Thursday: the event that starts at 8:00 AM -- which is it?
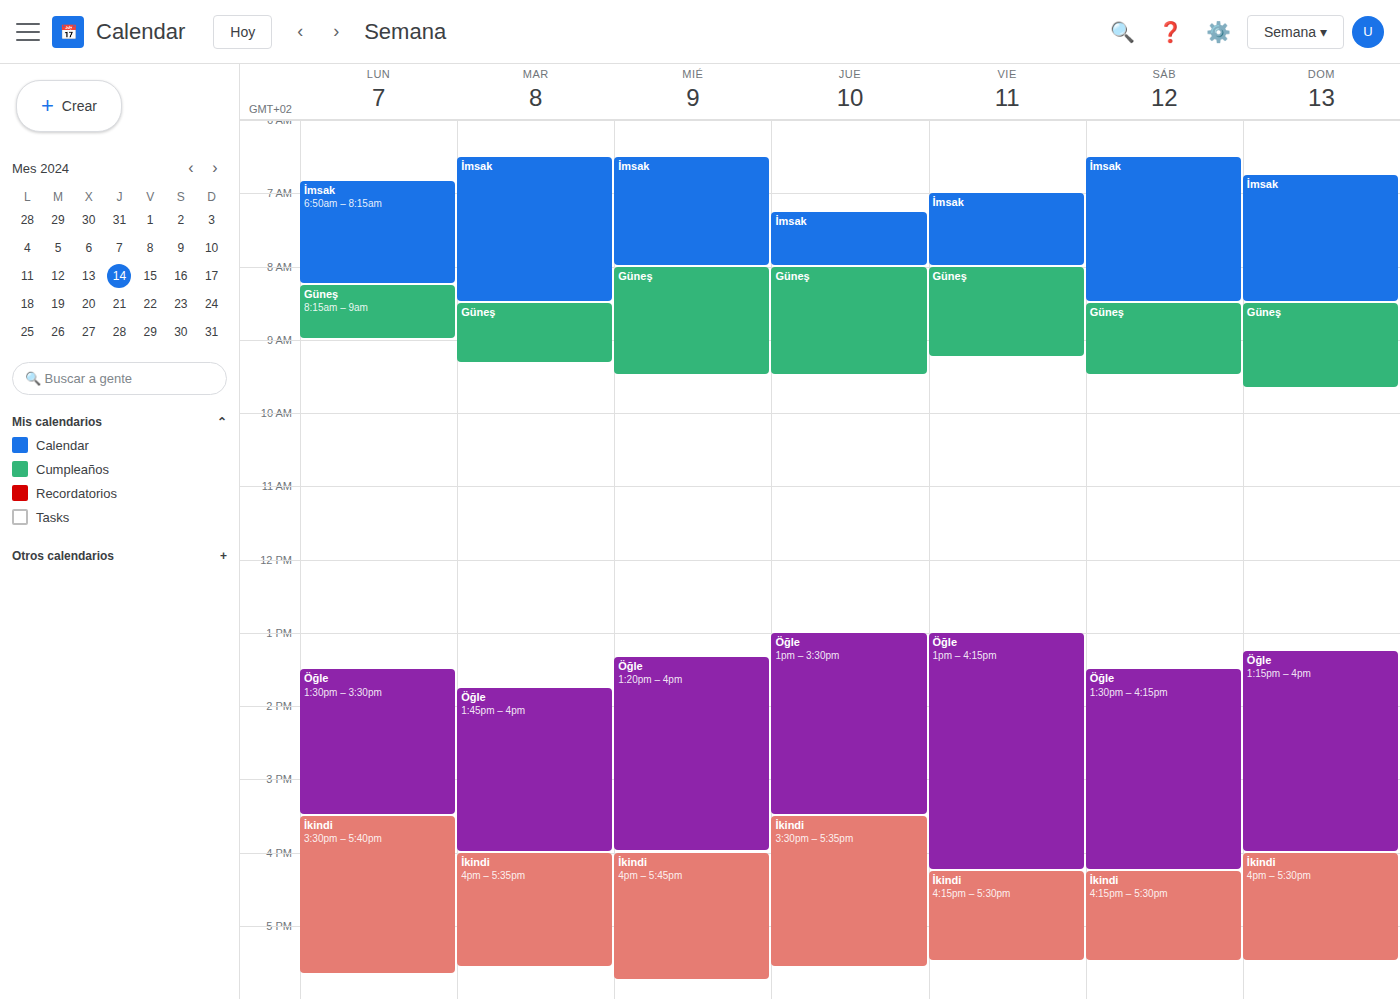
"Güneş"